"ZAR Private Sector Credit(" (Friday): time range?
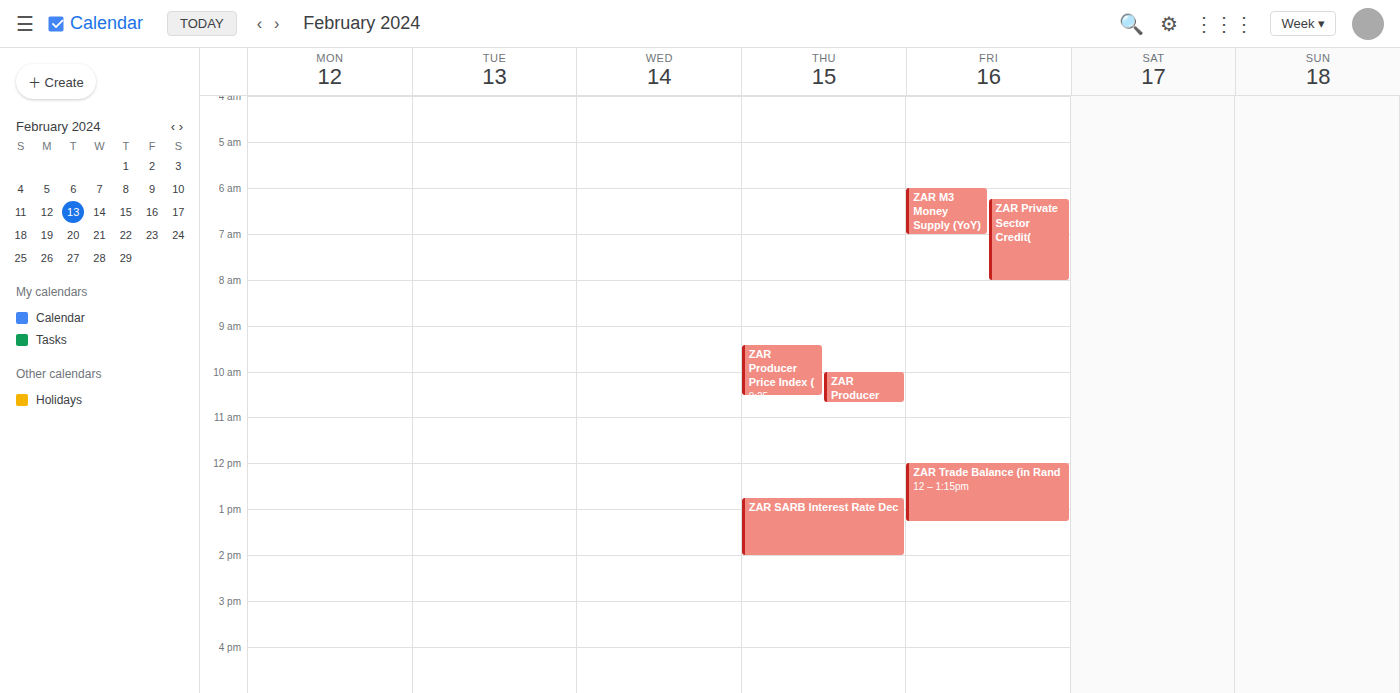
6:15 AM to 8:00 AM